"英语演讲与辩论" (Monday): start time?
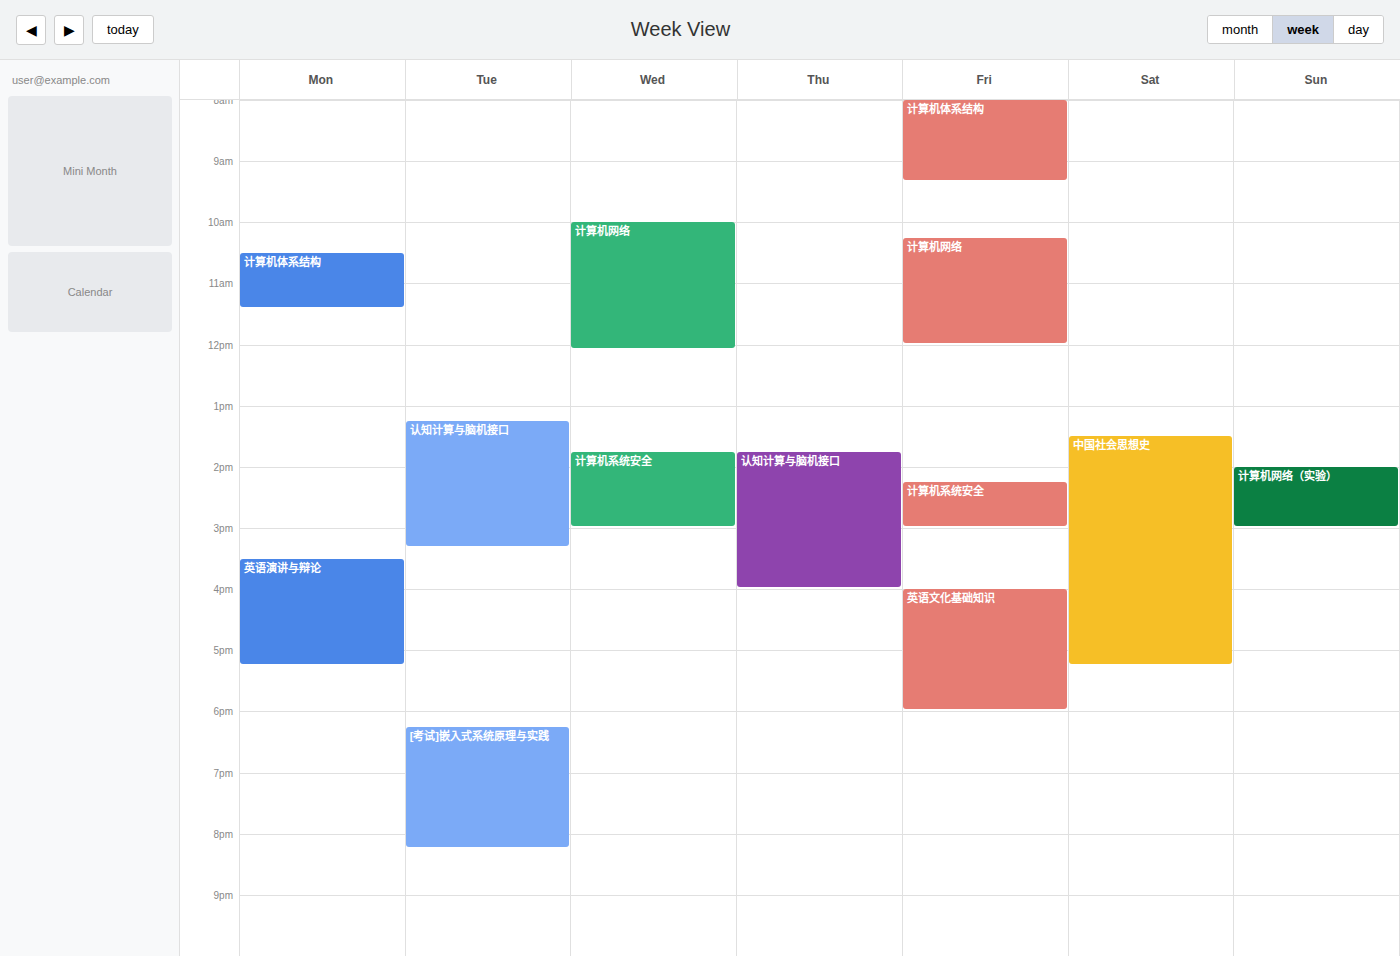
3:30 PM